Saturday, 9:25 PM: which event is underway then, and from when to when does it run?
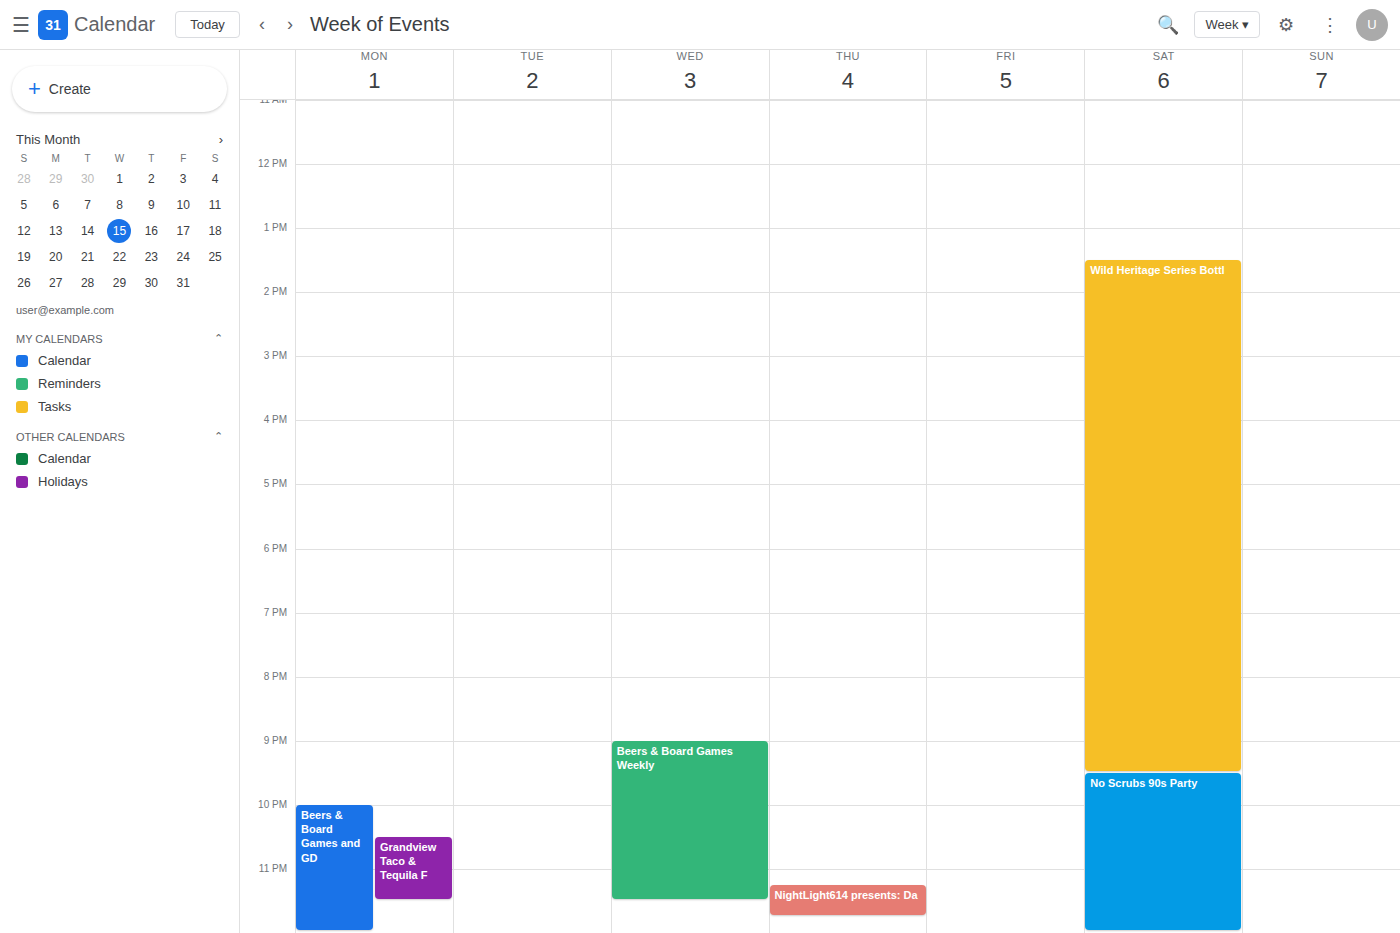
"Wild Heritage Series Bottl", 1:30 PM to 9:30 PM